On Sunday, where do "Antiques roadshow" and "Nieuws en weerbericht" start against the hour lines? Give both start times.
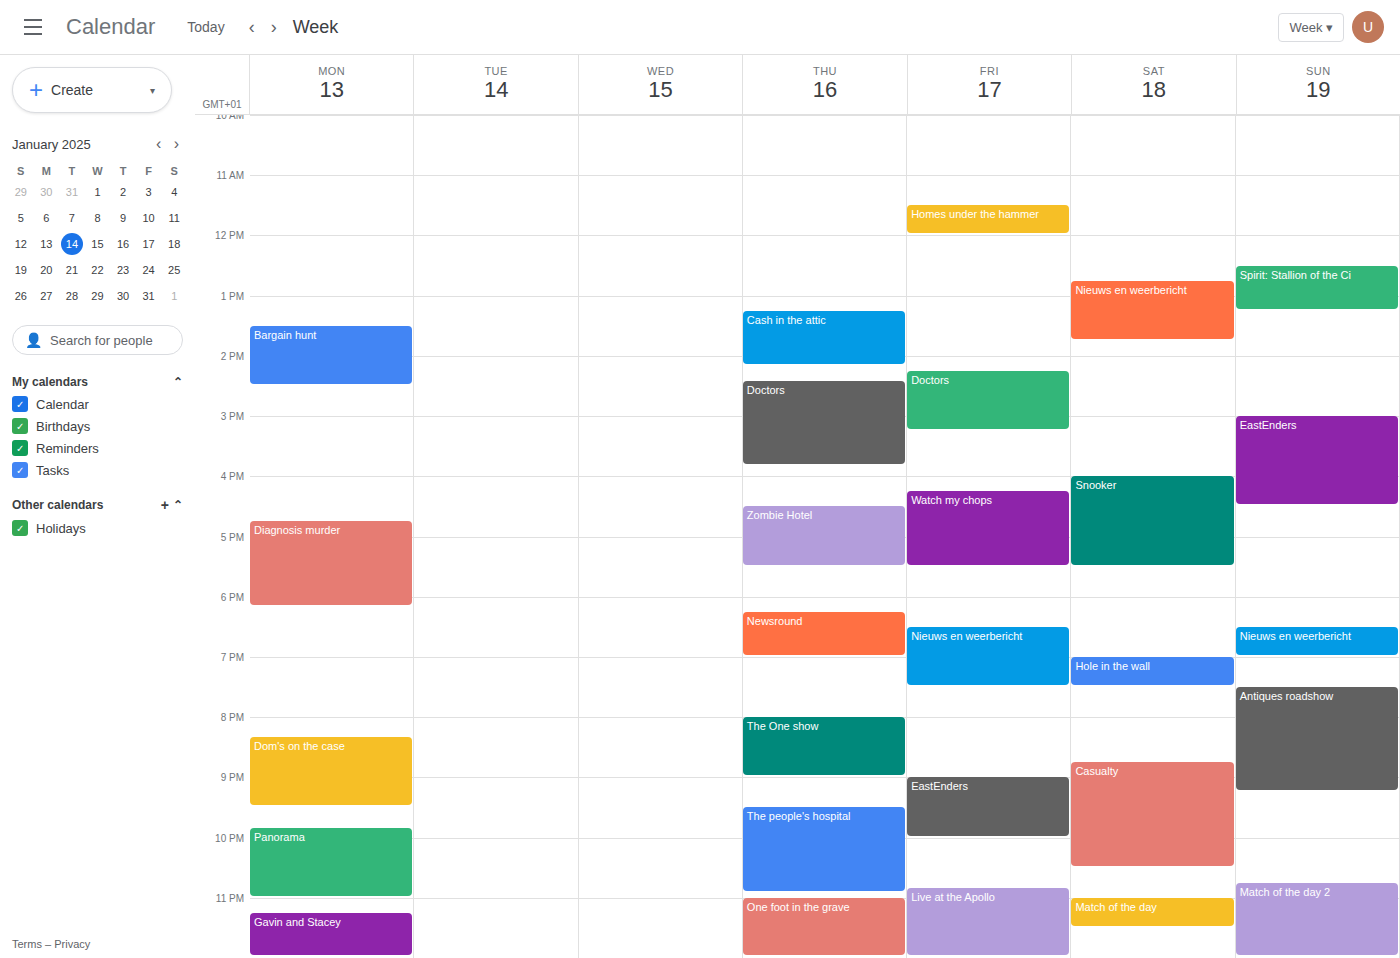
"Antiques roadshow": 7:30 PM, halfway between the 7 PM and 8 PM lines. "Nieuws en weerbericht": 6:30 PM, halfway between the 6 PM and 7 PM lines.